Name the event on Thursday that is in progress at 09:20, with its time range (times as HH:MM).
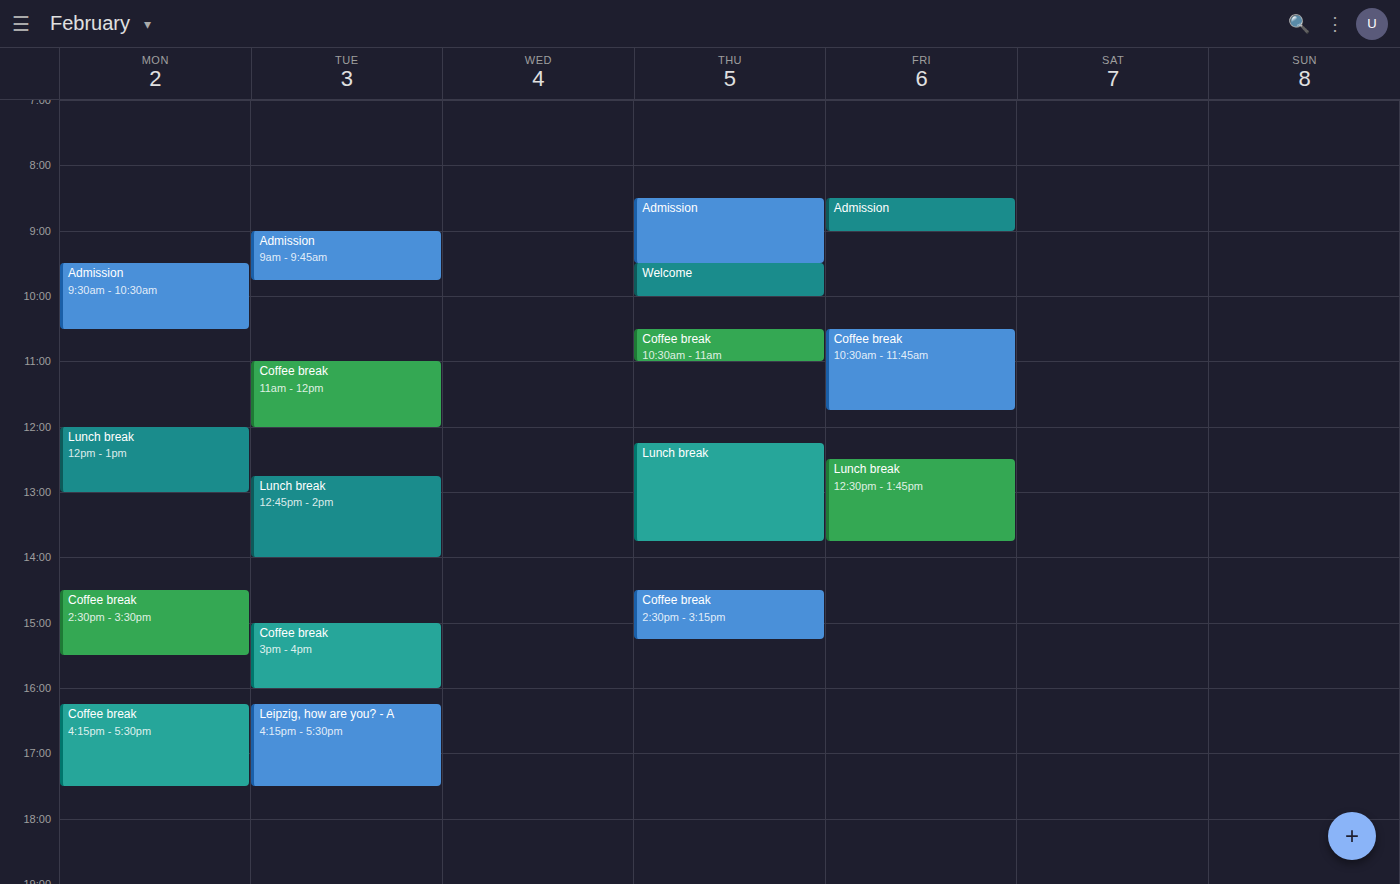
"Admission", 08:30 to 09:30